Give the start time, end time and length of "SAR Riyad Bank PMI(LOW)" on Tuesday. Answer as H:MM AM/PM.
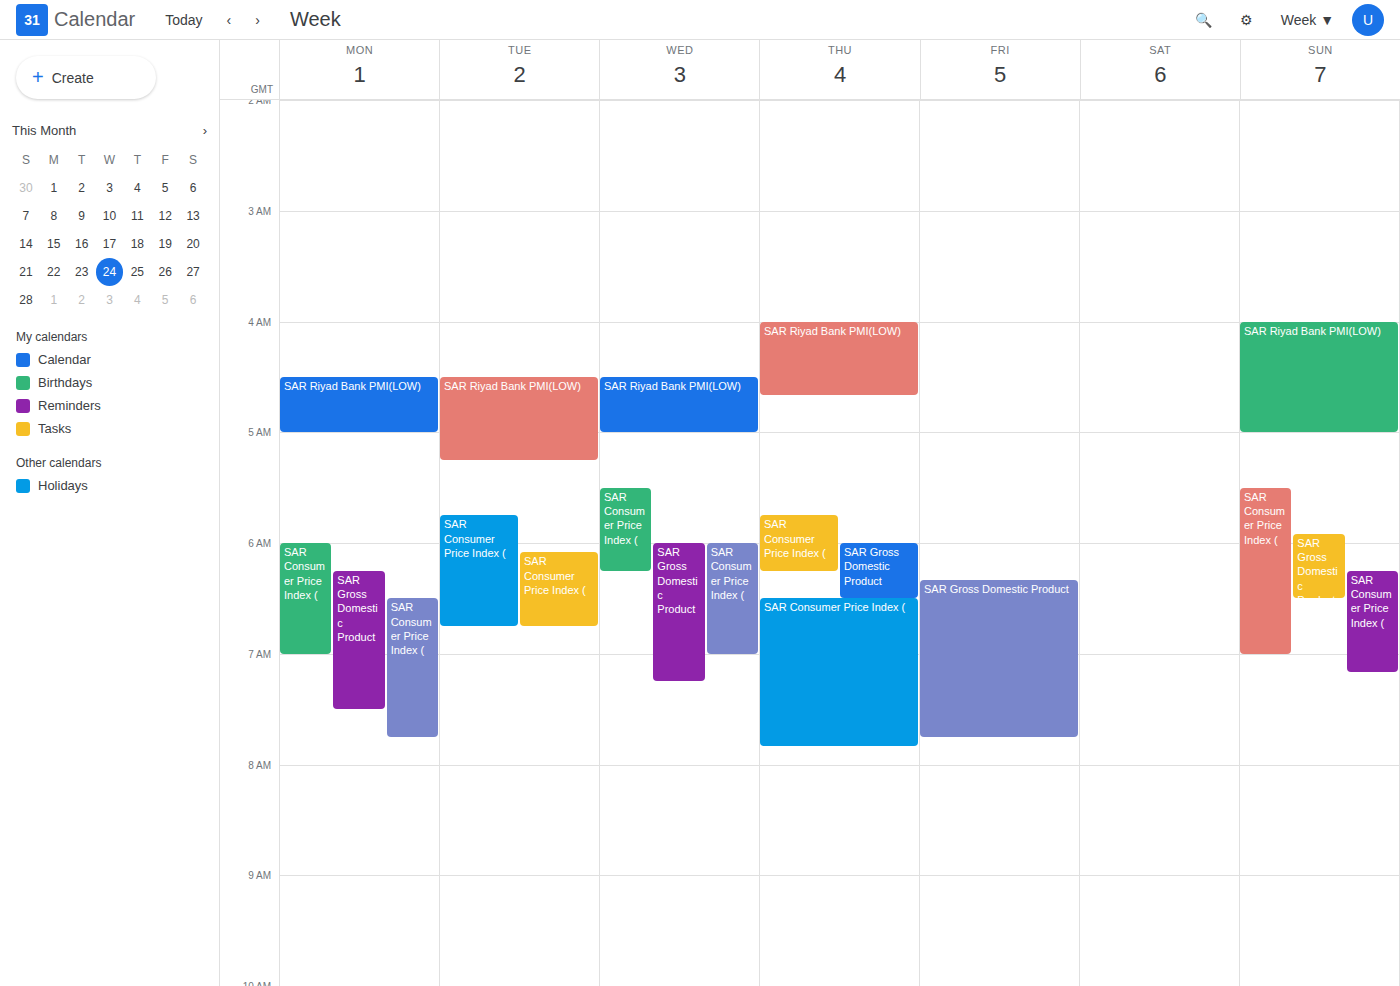
4:30 AM to 5:15 AM, 45 minutes